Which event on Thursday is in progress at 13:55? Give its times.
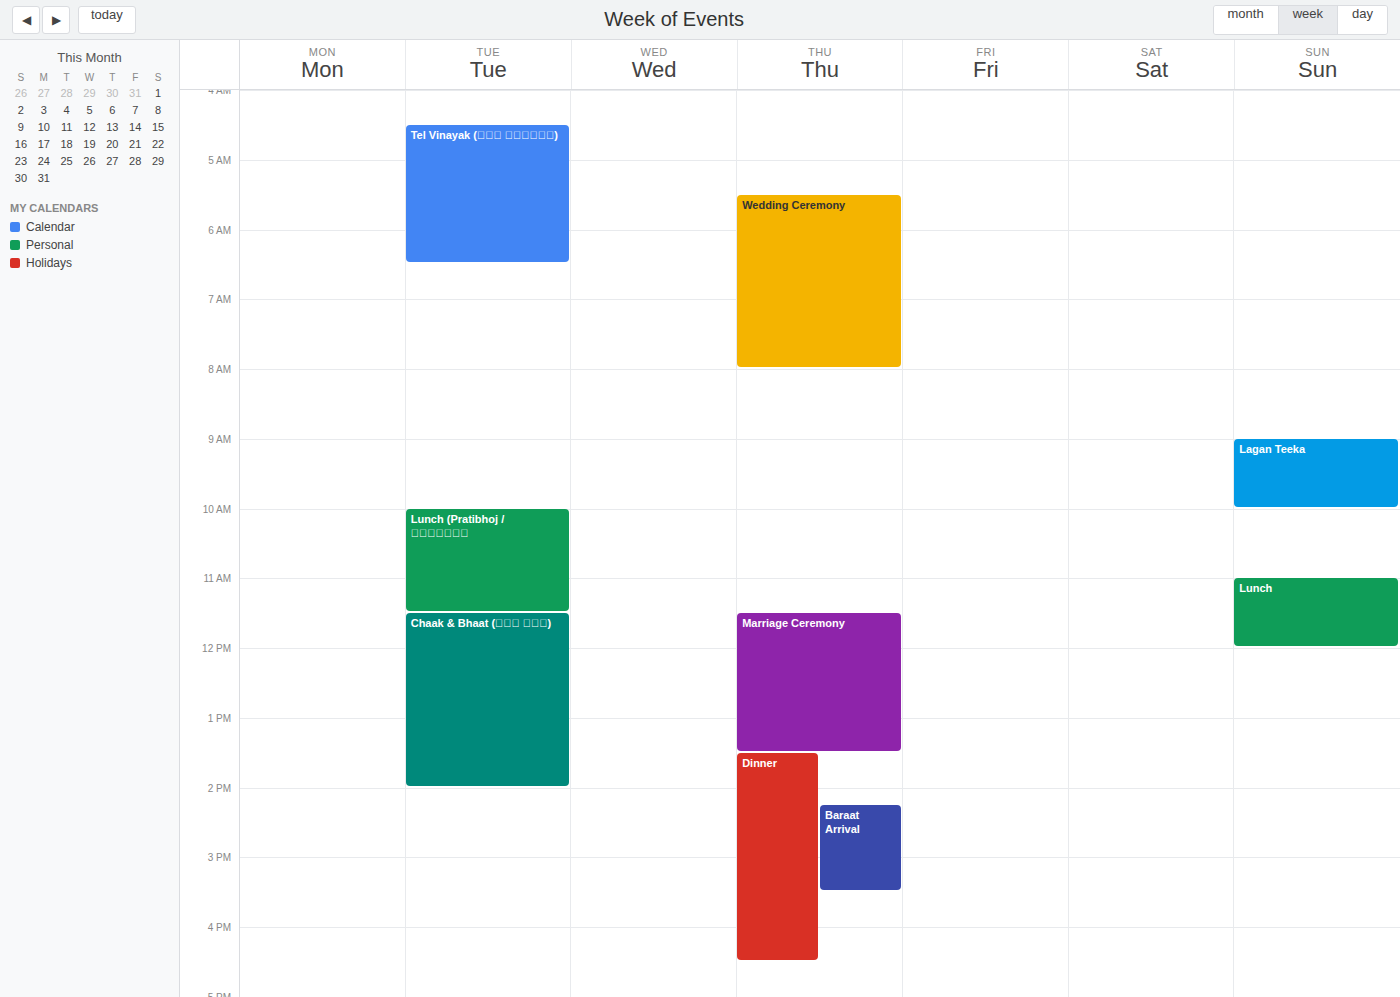
"Dinner", 13:30 to 16:30